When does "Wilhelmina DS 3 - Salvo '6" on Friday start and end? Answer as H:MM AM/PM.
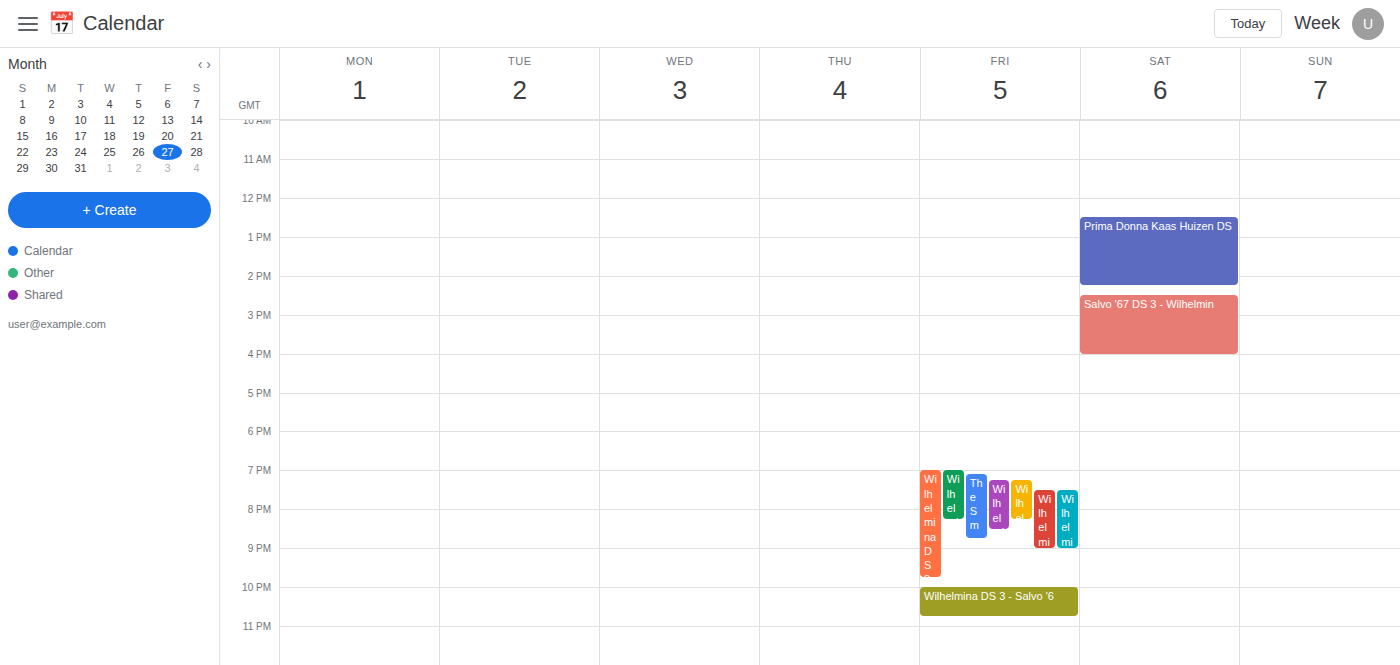
10:00 PM to 10:45 PM